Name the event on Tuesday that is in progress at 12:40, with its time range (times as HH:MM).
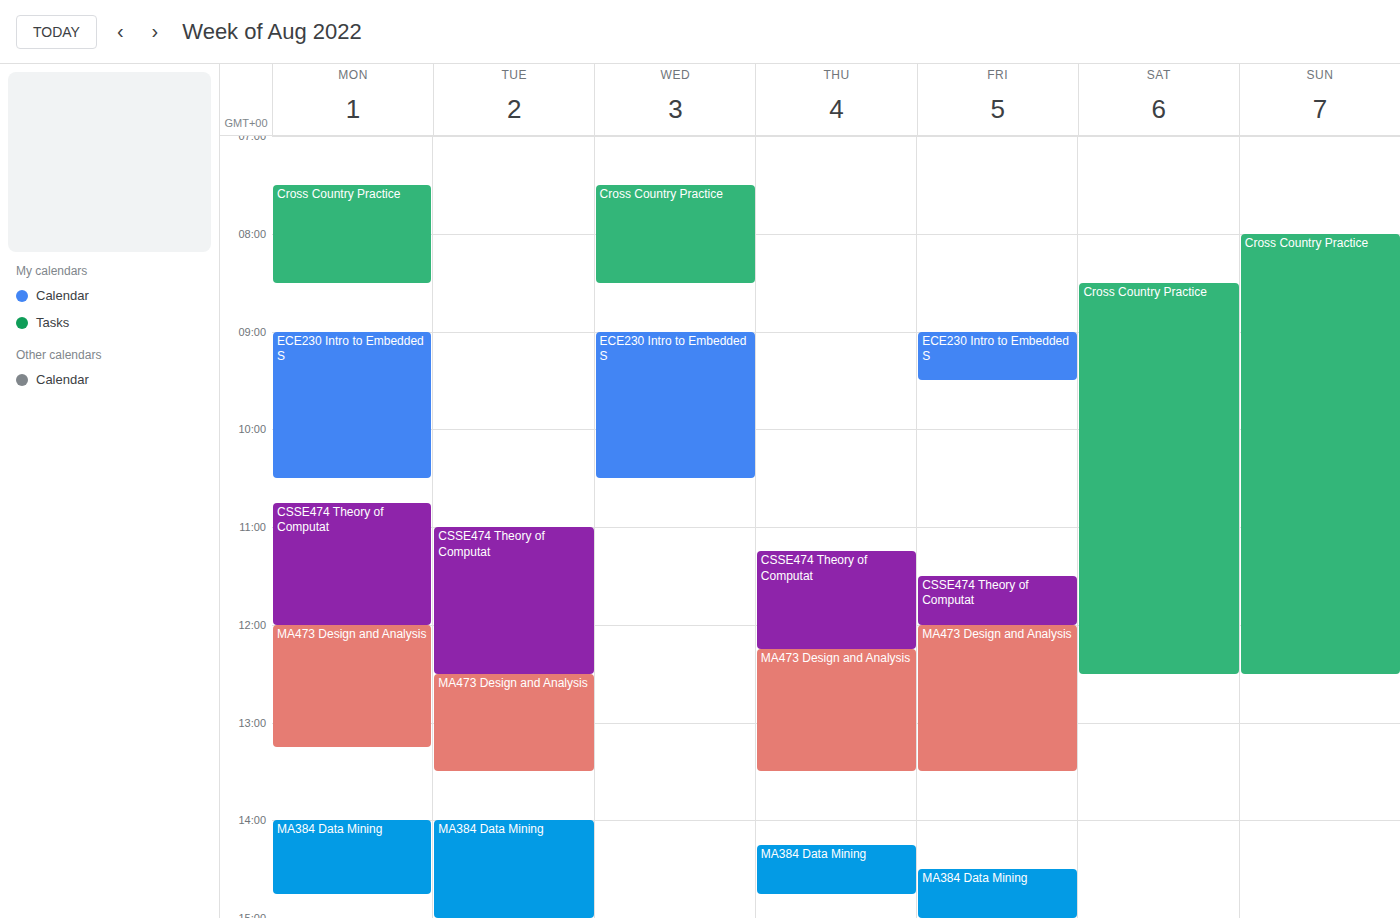
"MA473 Design and Analysis", 12:30 to 13:30